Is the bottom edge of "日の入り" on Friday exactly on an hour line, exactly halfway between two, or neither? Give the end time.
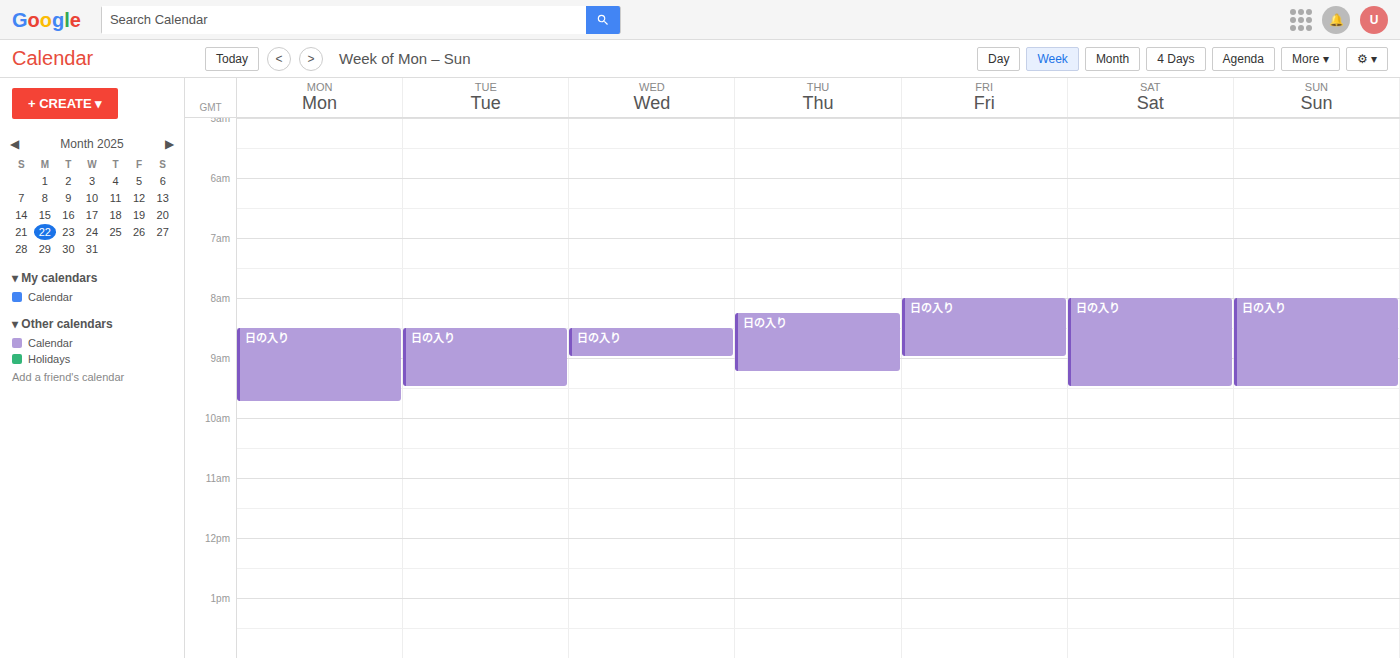
9:00 AM -- exactly on the 9 AM line.